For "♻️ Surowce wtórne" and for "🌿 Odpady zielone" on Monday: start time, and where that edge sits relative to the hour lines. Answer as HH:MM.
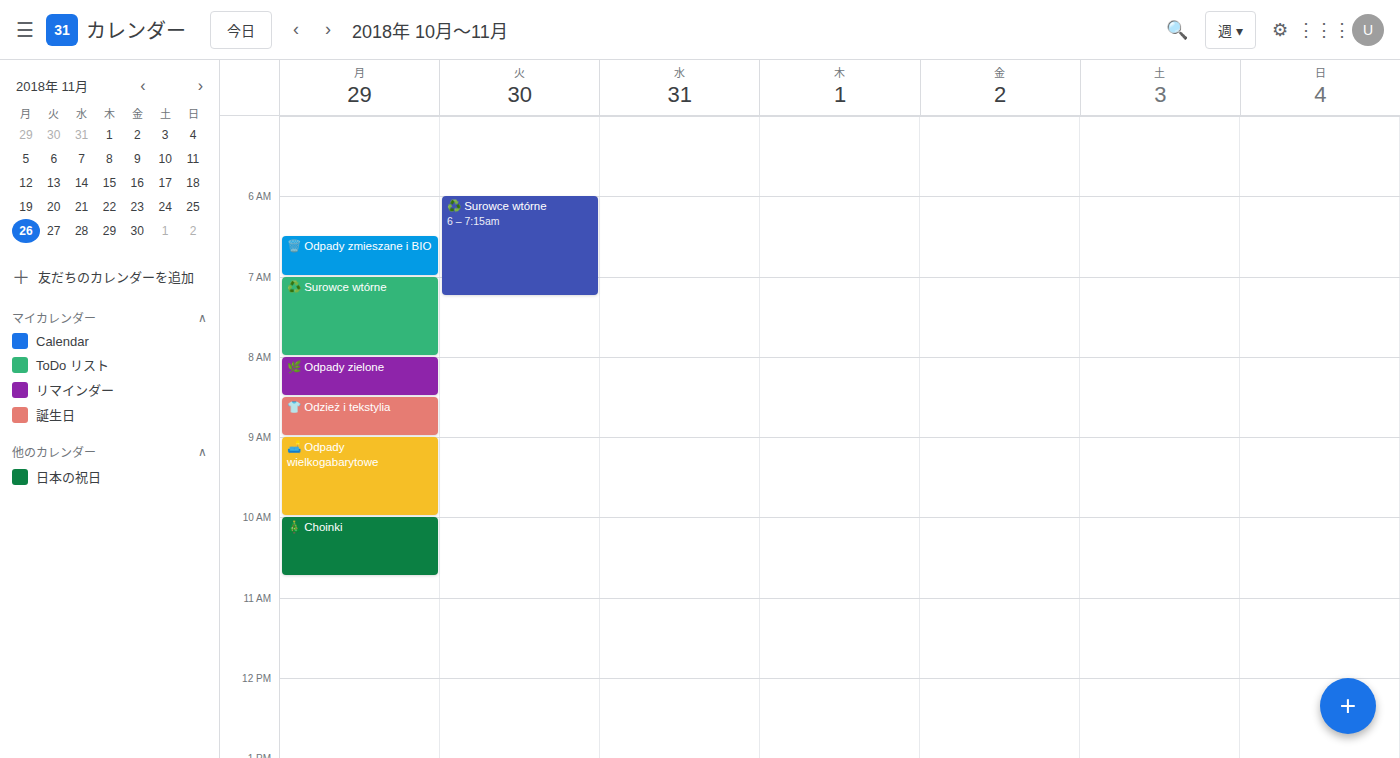
"♻️ Surowce wtórne": 07:00, exactly on the 07:00 line. "🌿 Odpady zielone": 08:00, exactly on the 08:00 line.